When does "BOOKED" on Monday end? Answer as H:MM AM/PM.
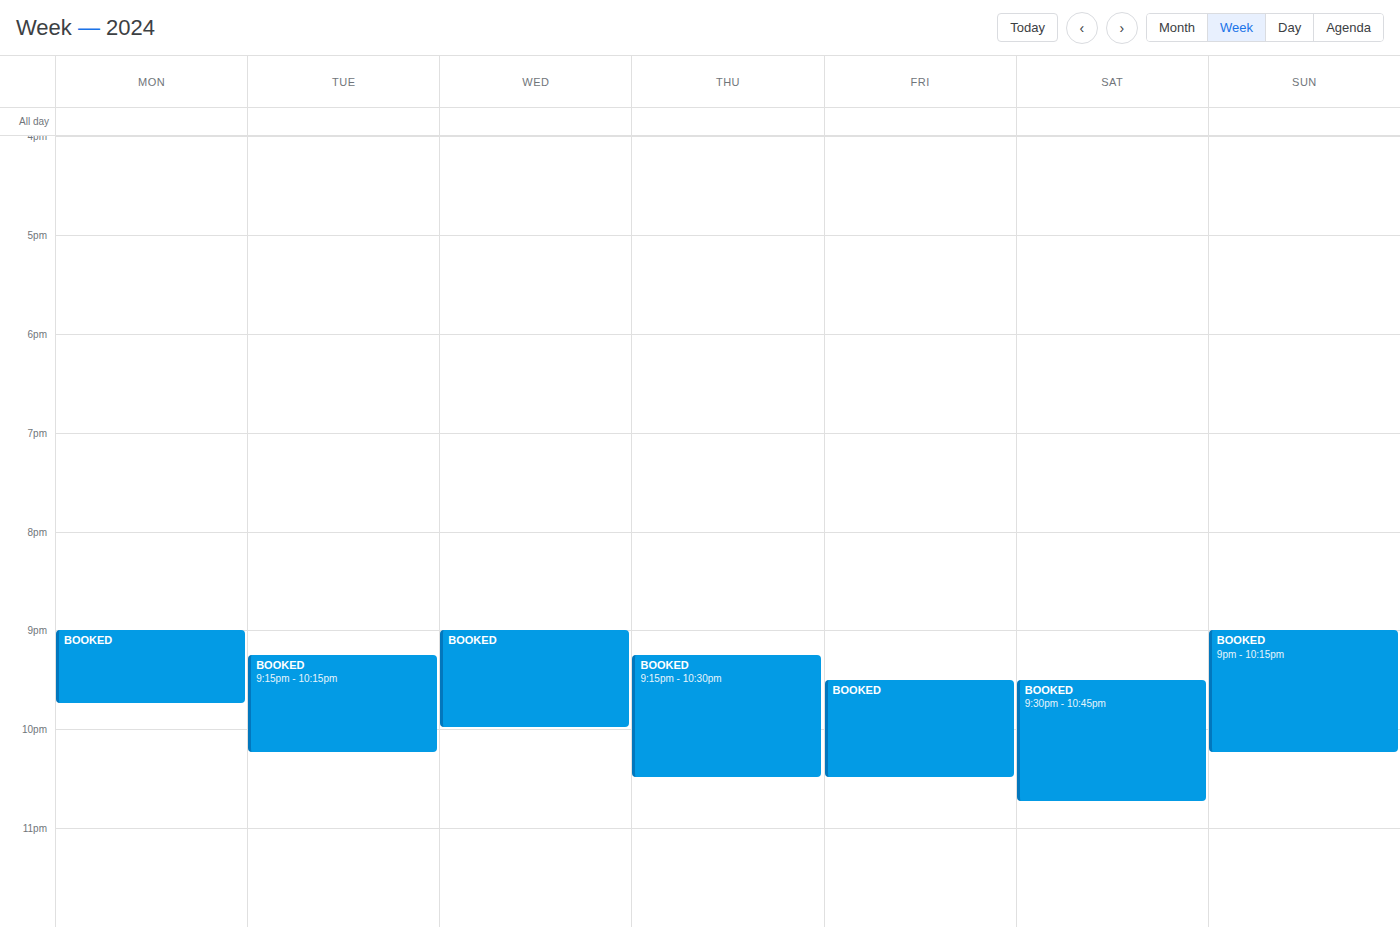
9:45 PM